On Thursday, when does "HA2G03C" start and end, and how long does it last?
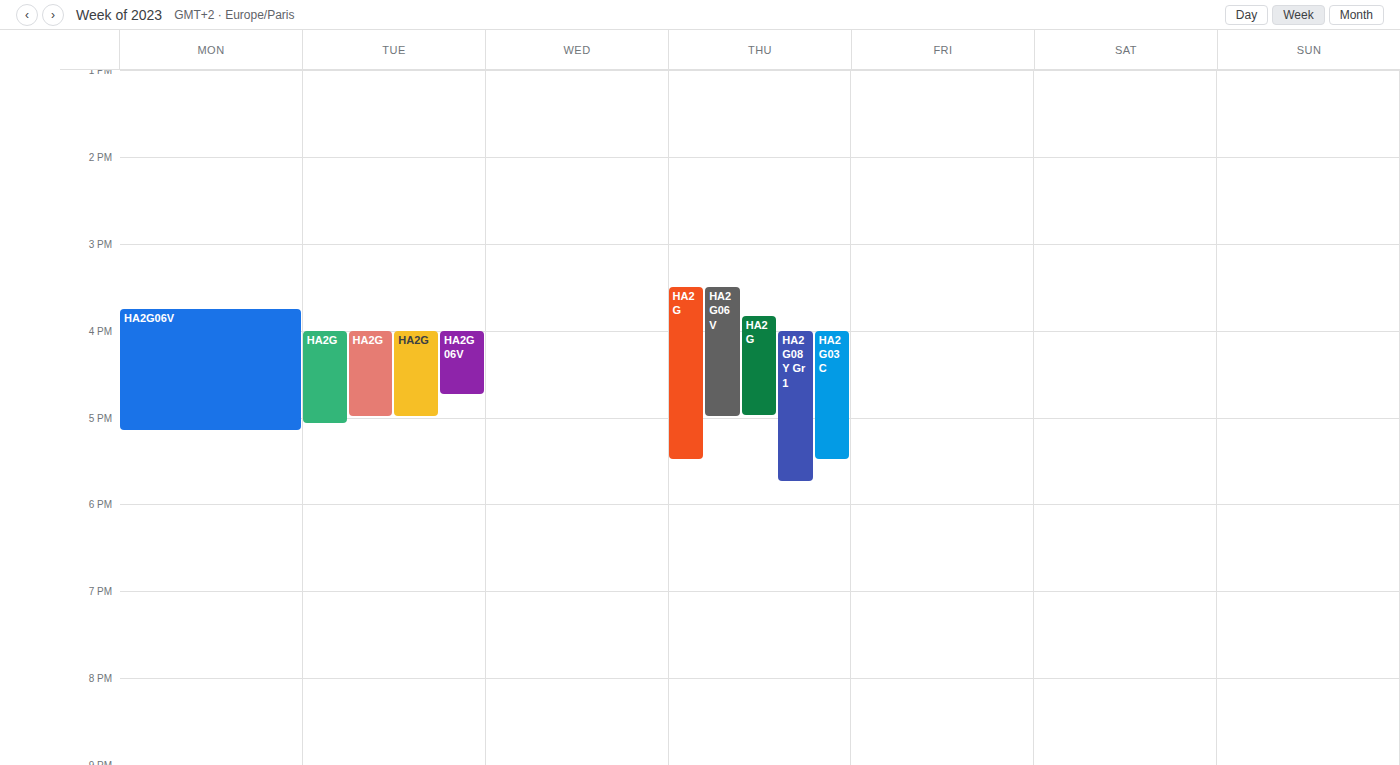
4:00 PM to 5:30 PM, 1 hour 30 minutes